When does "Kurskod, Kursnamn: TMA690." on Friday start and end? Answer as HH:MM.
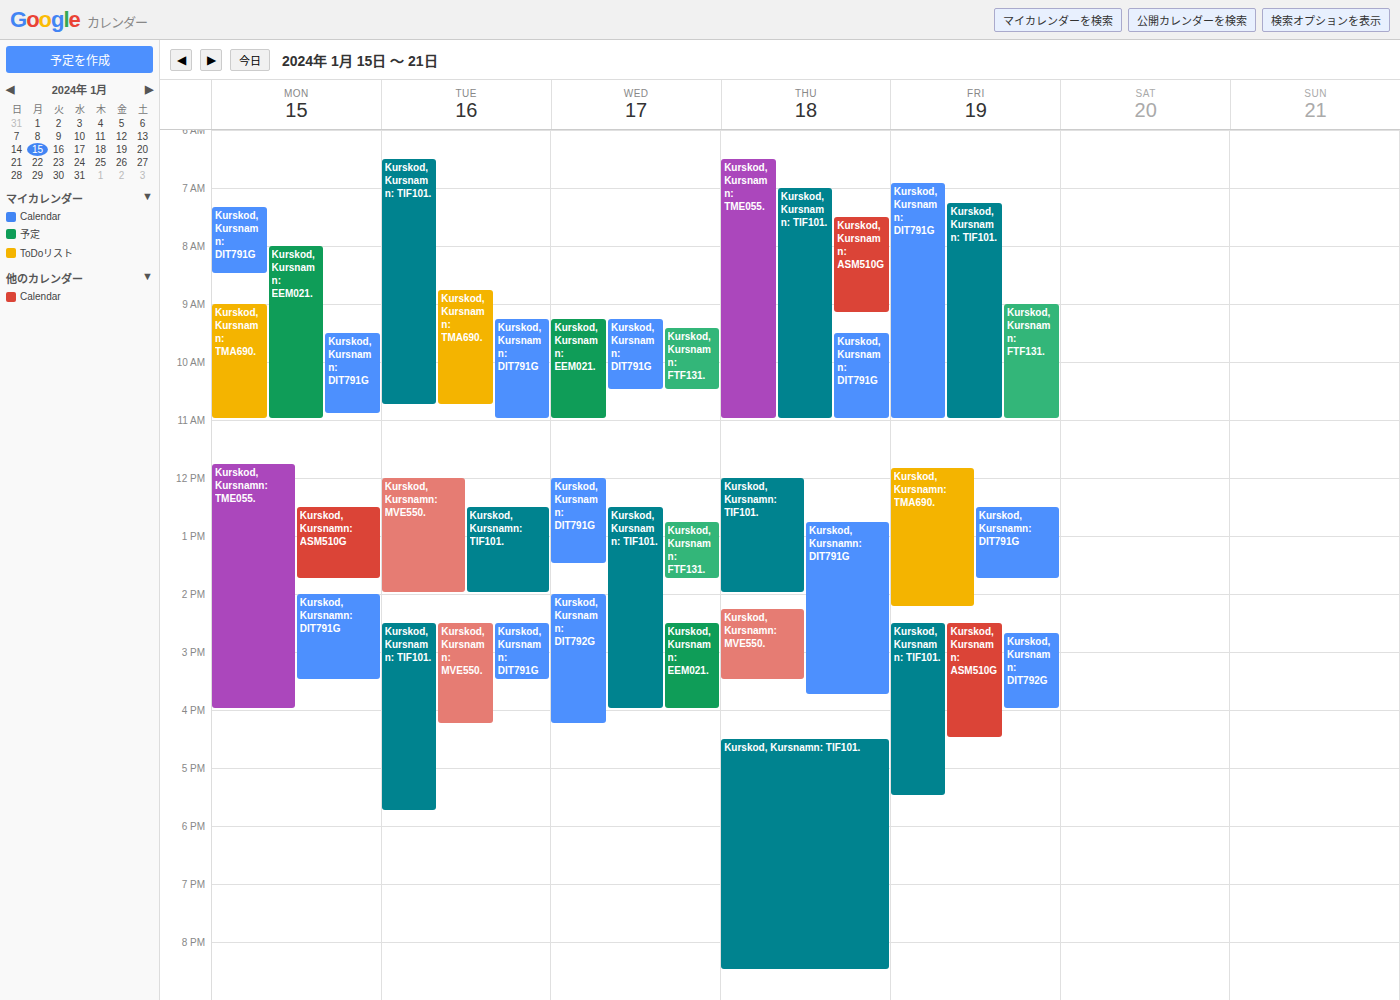
11:50 to 14:15